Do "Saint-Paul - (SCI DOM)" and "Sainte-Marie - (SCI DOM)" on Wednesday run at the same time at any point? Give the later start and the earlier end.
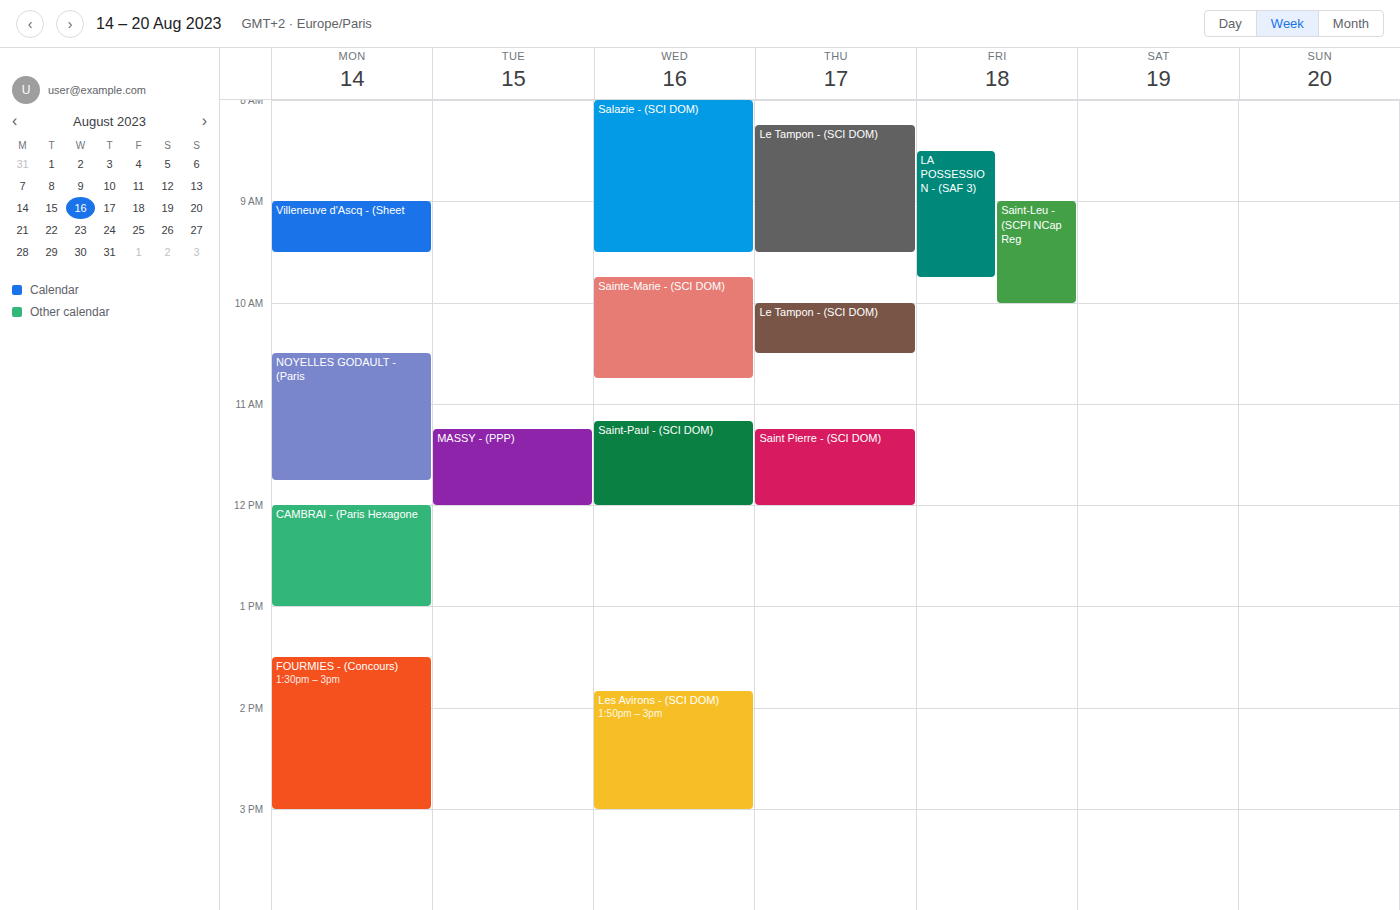
"Sainte-Marie - (SCI DOM)" ends at 10:45 and "Saint-Paul - (SCI DOM)" starts at 11:10 -- no overlap.